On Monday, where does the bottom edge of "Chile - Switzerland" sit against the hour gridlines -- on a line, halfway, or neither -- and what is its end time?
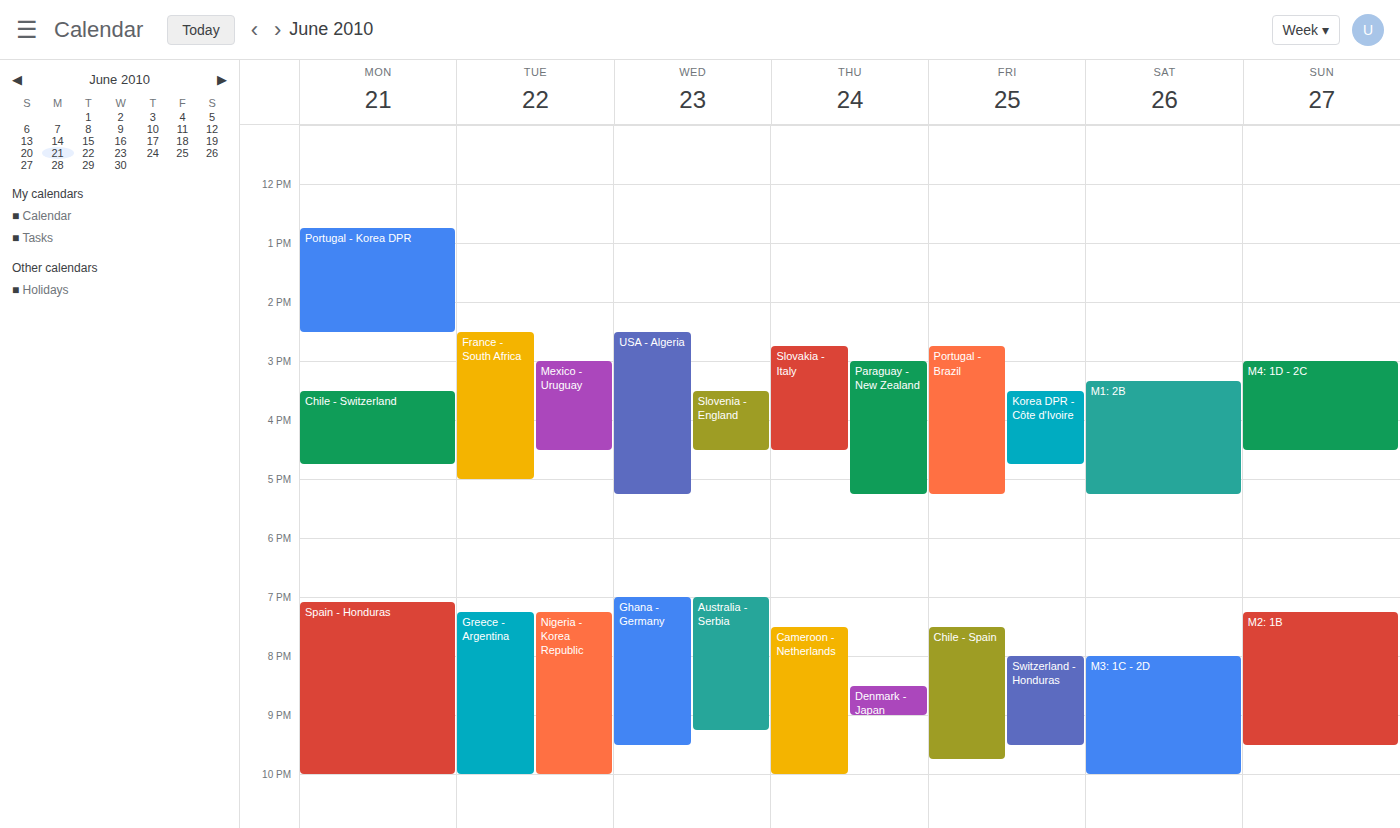
4:45 PM -- neither: three quarters of the way from the 4 PM line to the 5 PM line.